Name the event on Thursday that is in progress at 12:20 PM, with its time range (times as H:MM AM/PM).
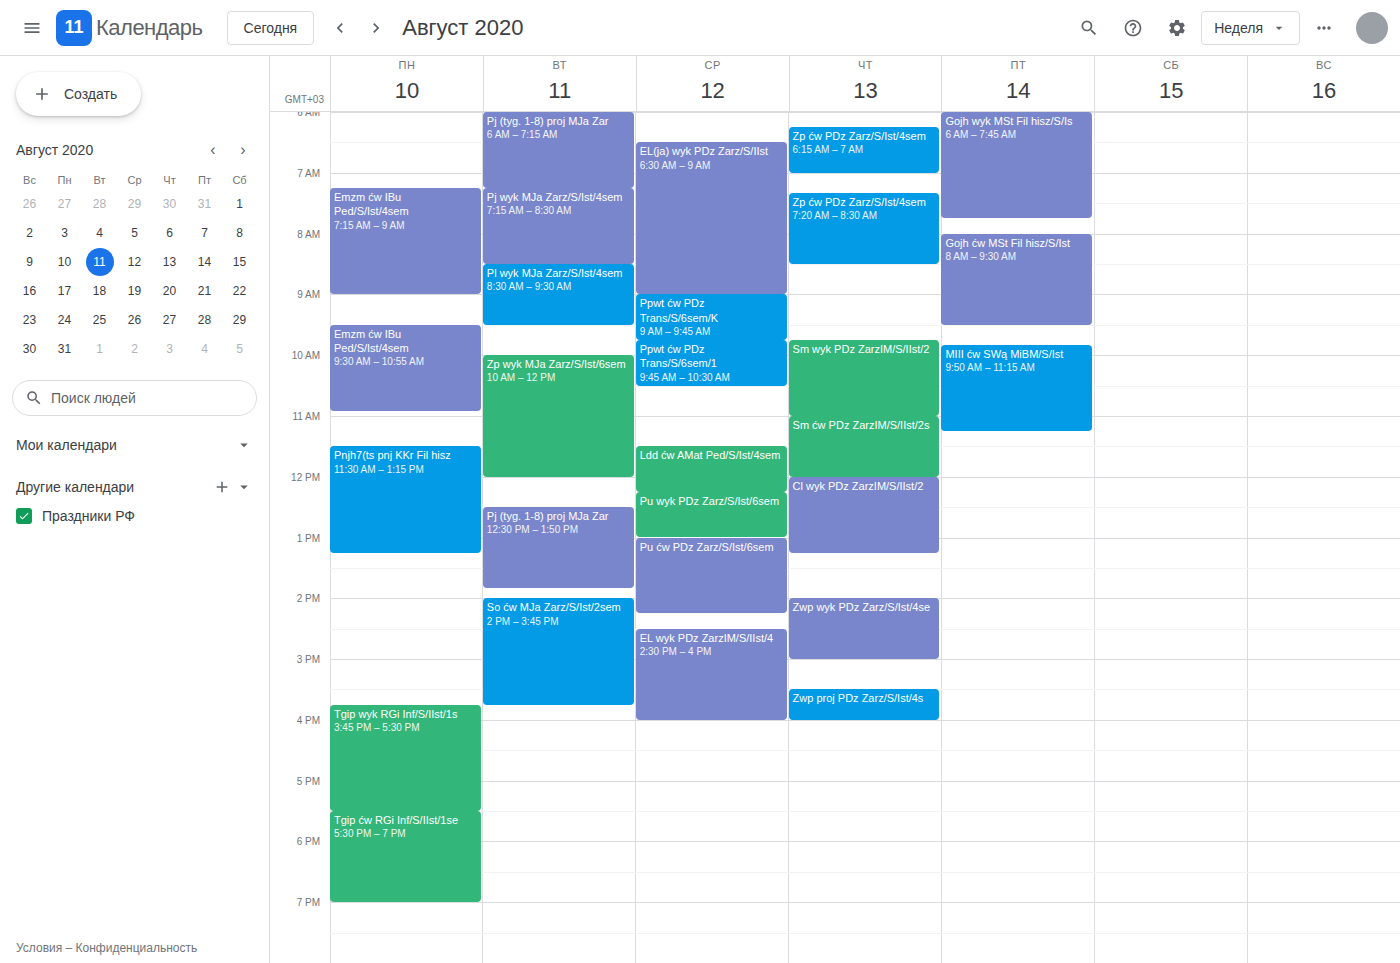
"Cl wyk PDz ZarzIM/S/IIst/2", 12:00 PM to 1:15 PM